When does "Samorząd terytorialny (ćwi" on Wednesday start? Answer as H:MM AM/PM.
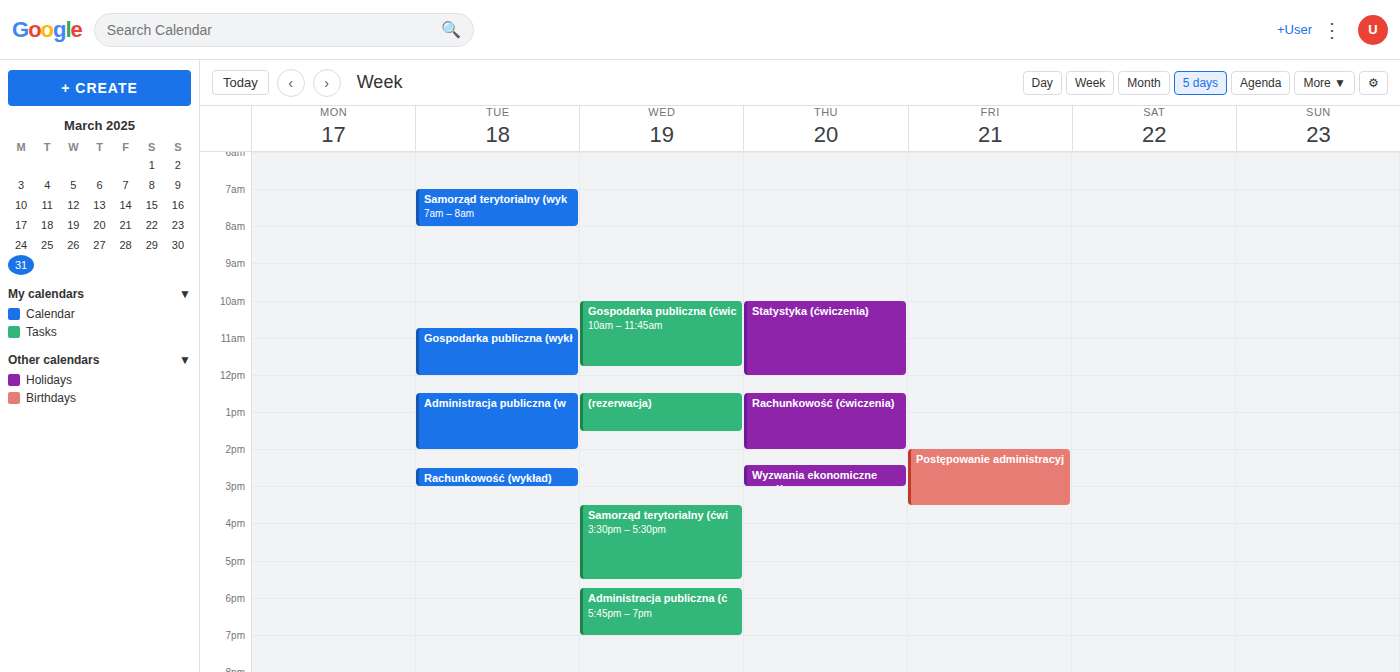
3:30 PM